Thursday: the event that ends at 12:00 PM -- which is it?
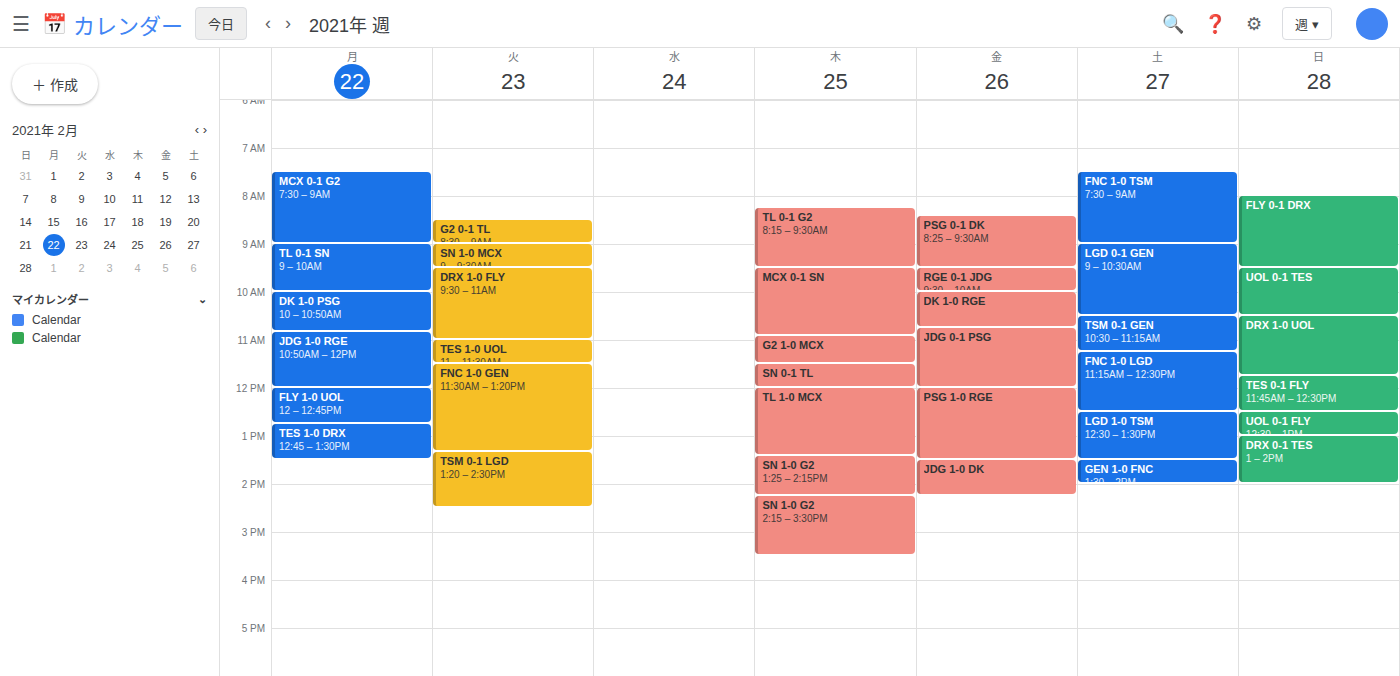
"SN 0-1 TL"